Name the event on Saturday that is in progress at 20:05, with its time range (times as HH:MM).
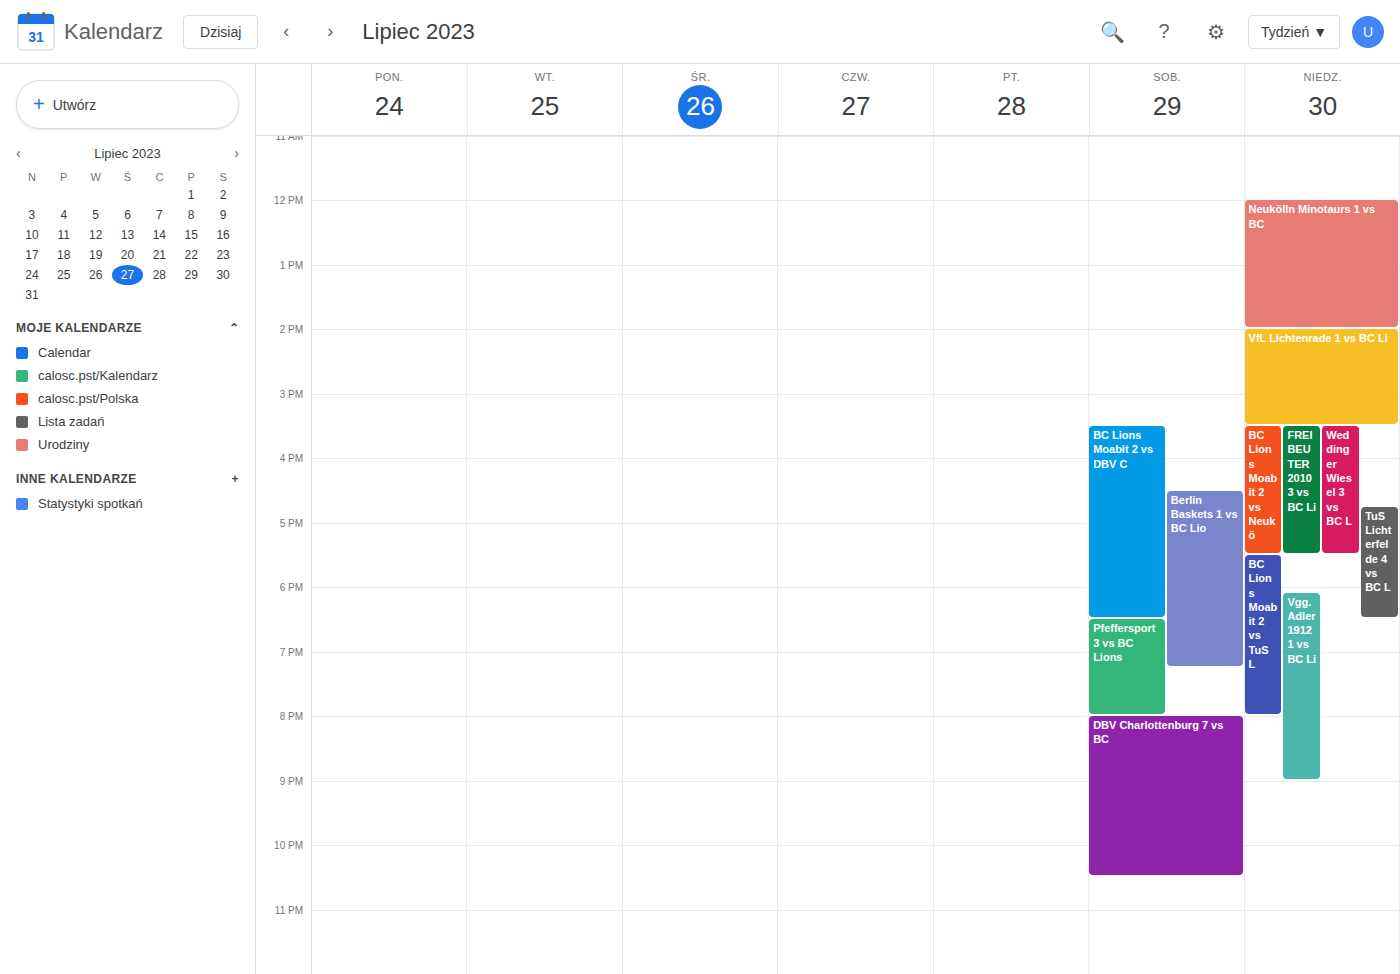
"DBV Charlottenburg 7 vs BC", 20:00 to 22:30